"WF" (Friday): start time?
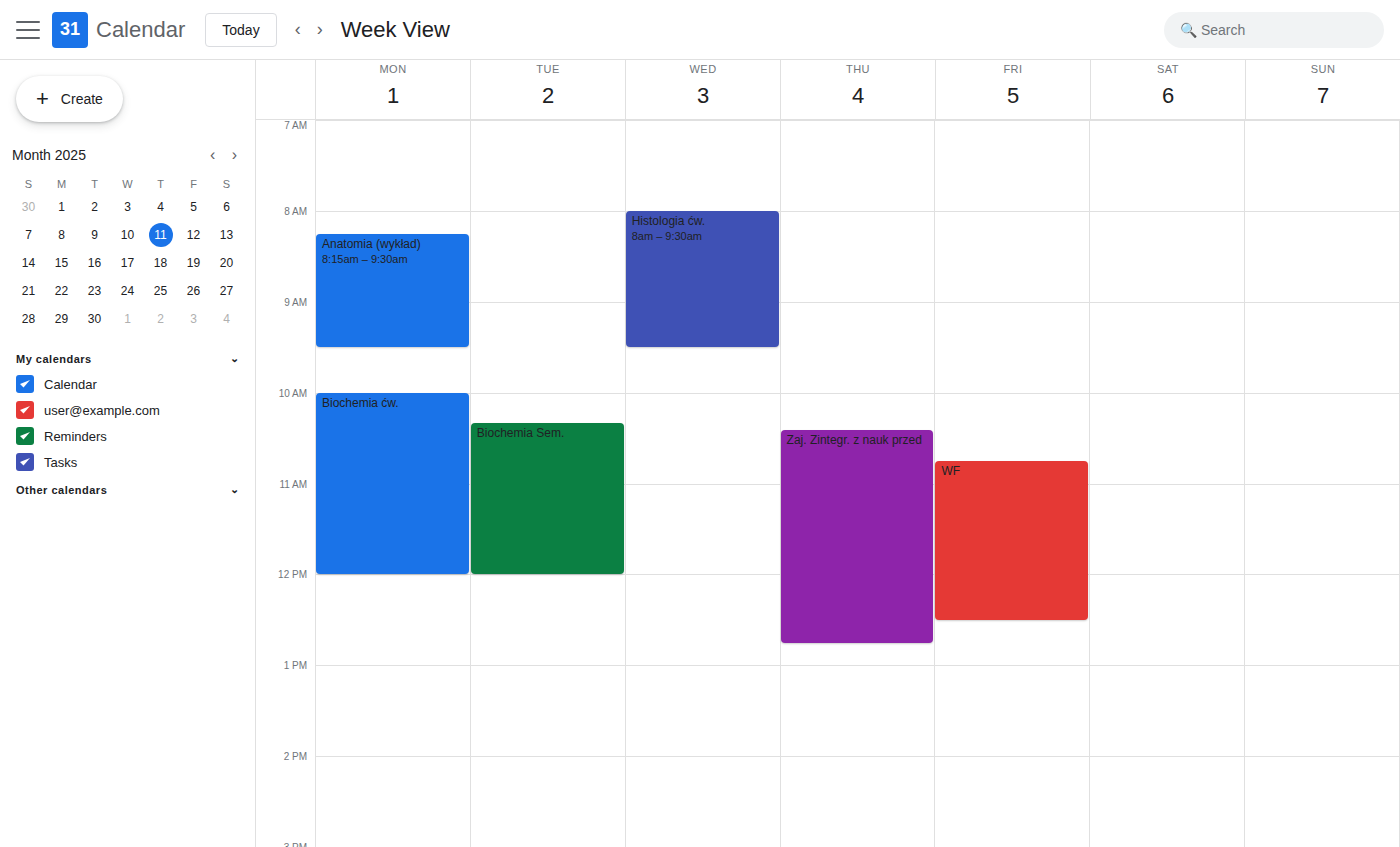
10:45 AM